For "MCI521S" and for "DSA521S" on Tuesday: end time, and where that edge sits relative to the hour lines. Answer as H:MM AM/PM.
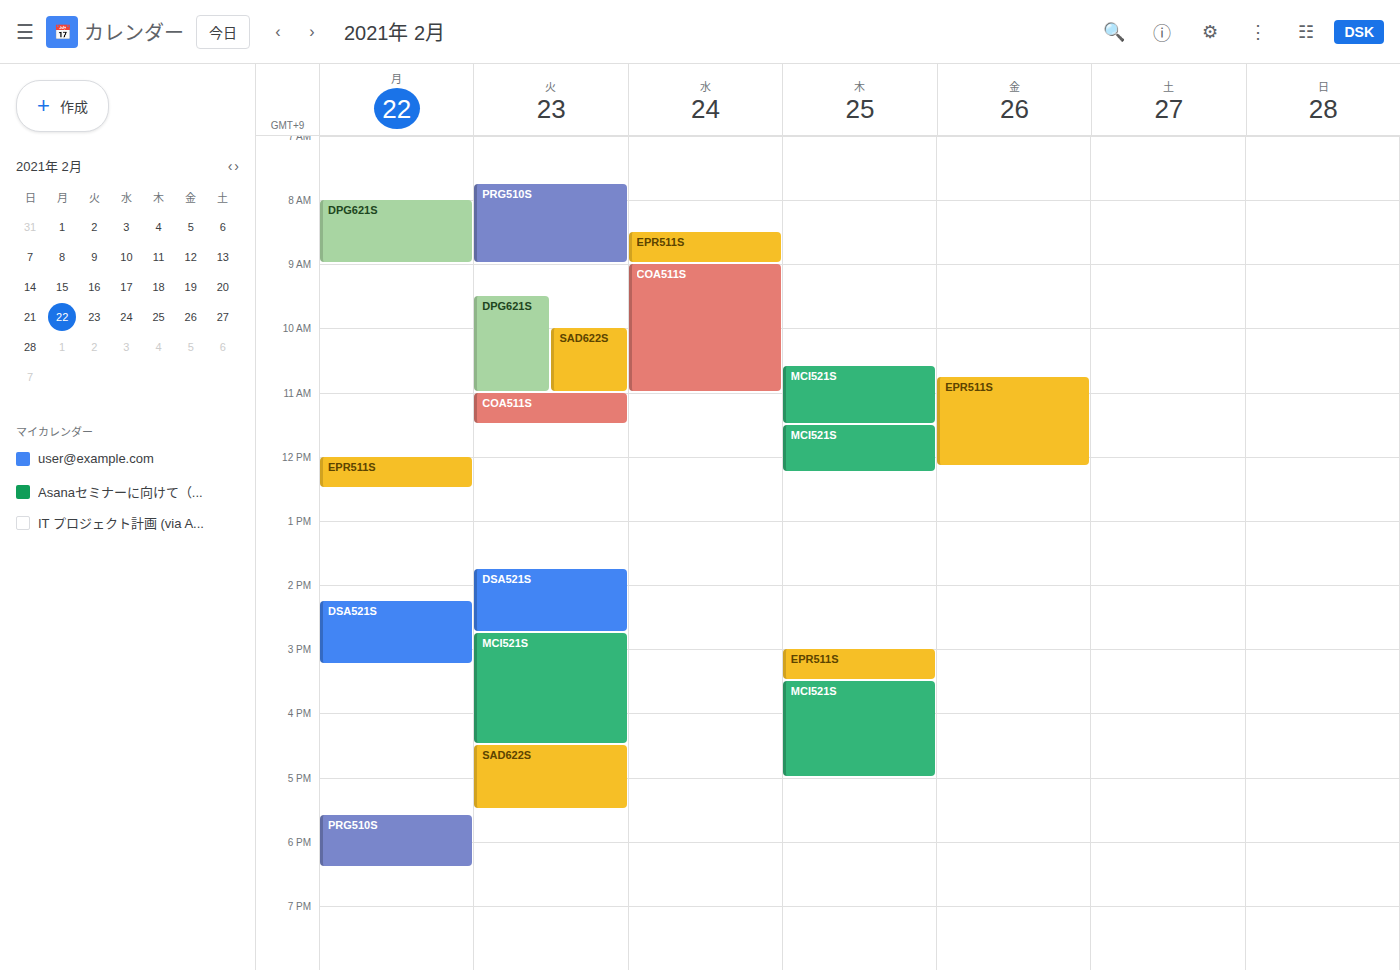
"MCI521S": 4:30 PM, halfway between the 4 PM and 5 PM lines. "DSA521S": 2:45 PM, neither: three quarters of the way from the 2 PM line to the 3 PM line.